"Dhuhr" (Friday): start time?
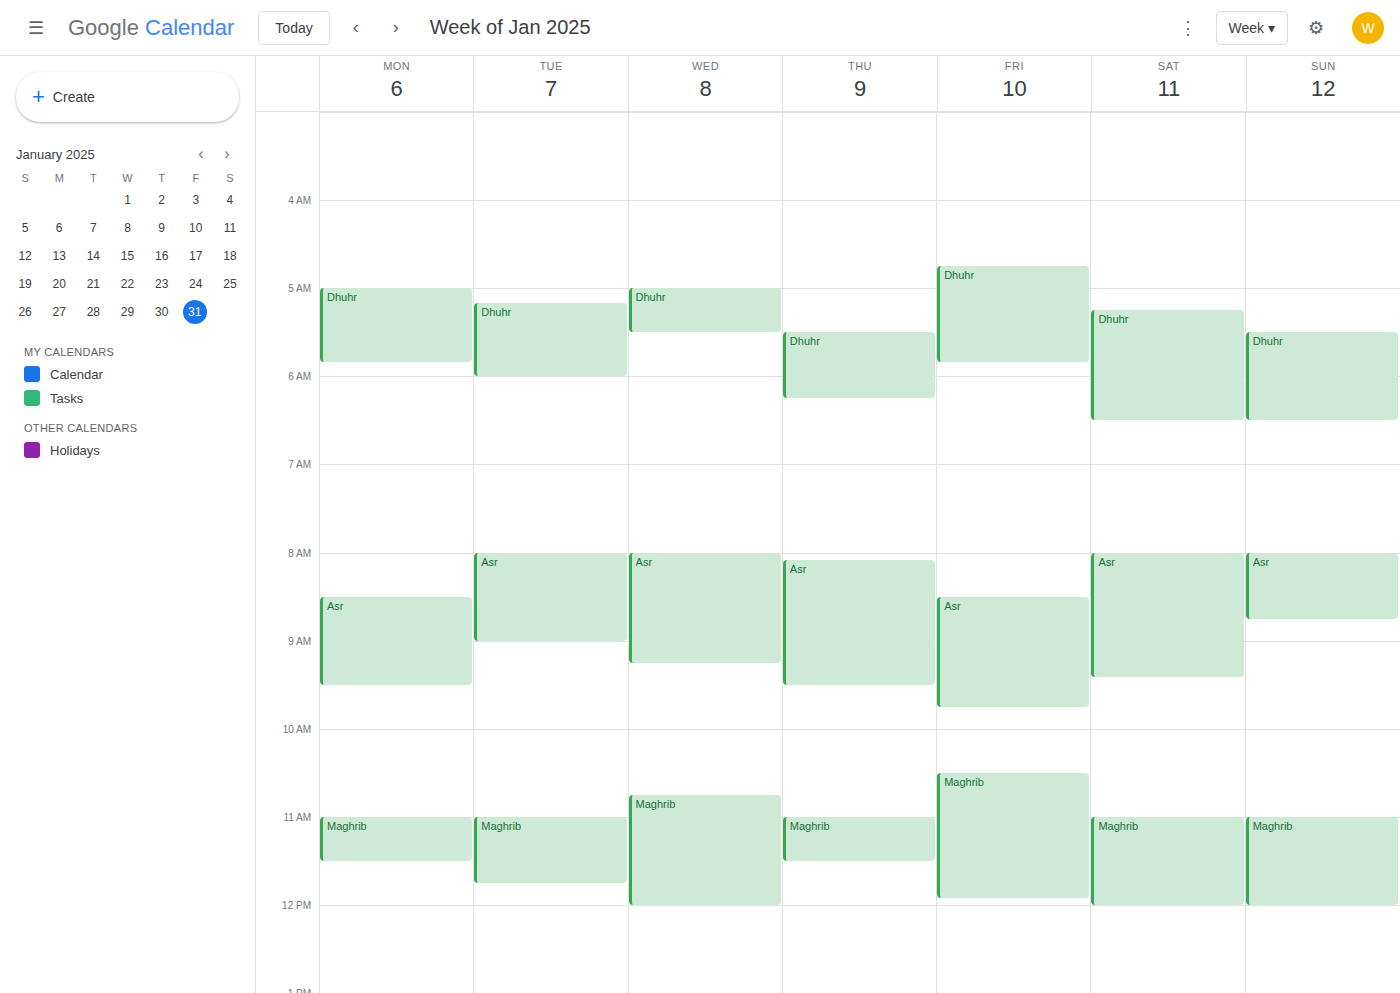
4:45 AM